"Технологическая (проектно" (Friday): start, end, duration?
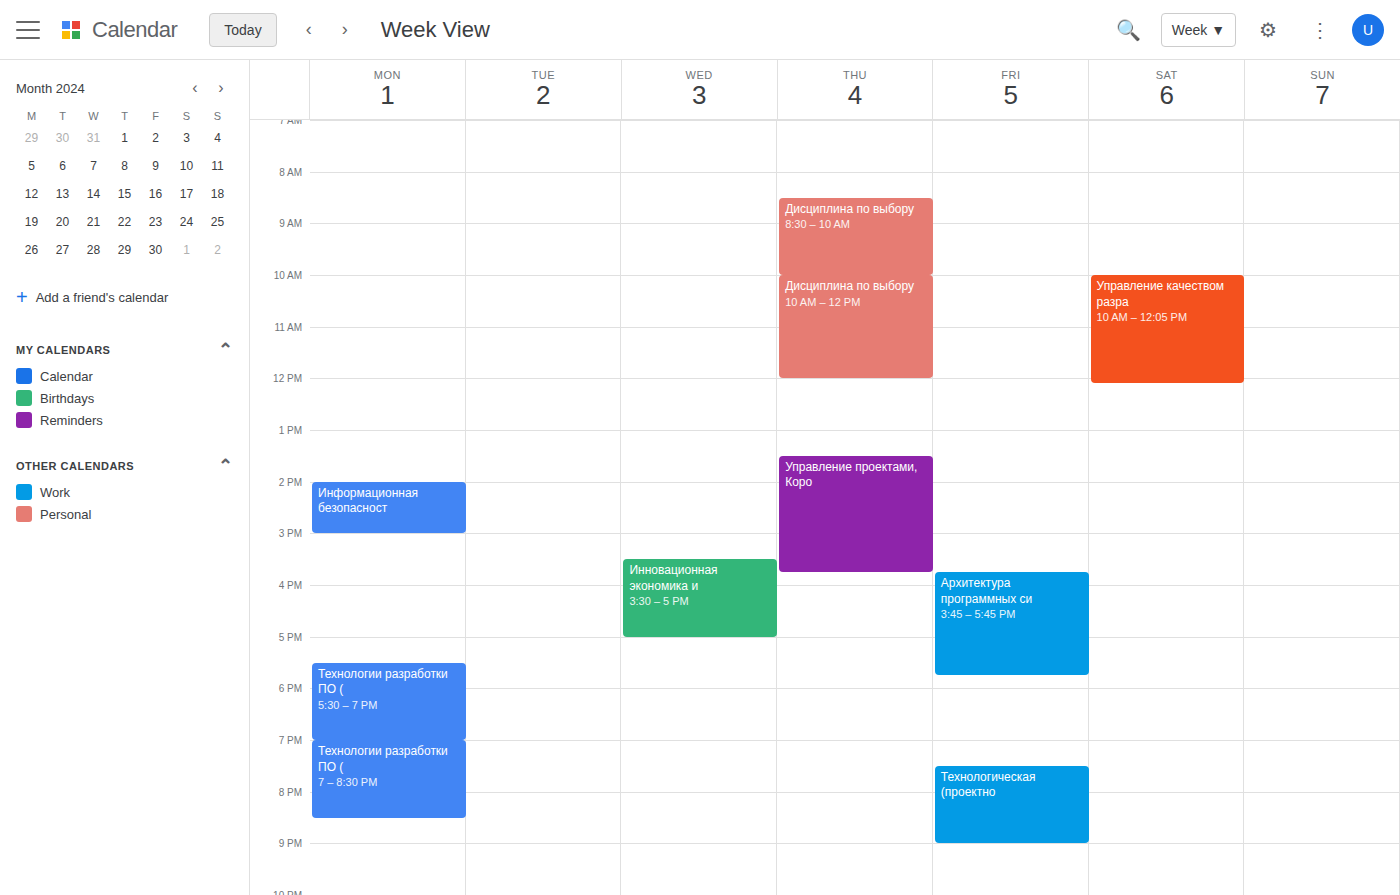
7:30 PM to 9:00 PM, 1 hour 30 minutes